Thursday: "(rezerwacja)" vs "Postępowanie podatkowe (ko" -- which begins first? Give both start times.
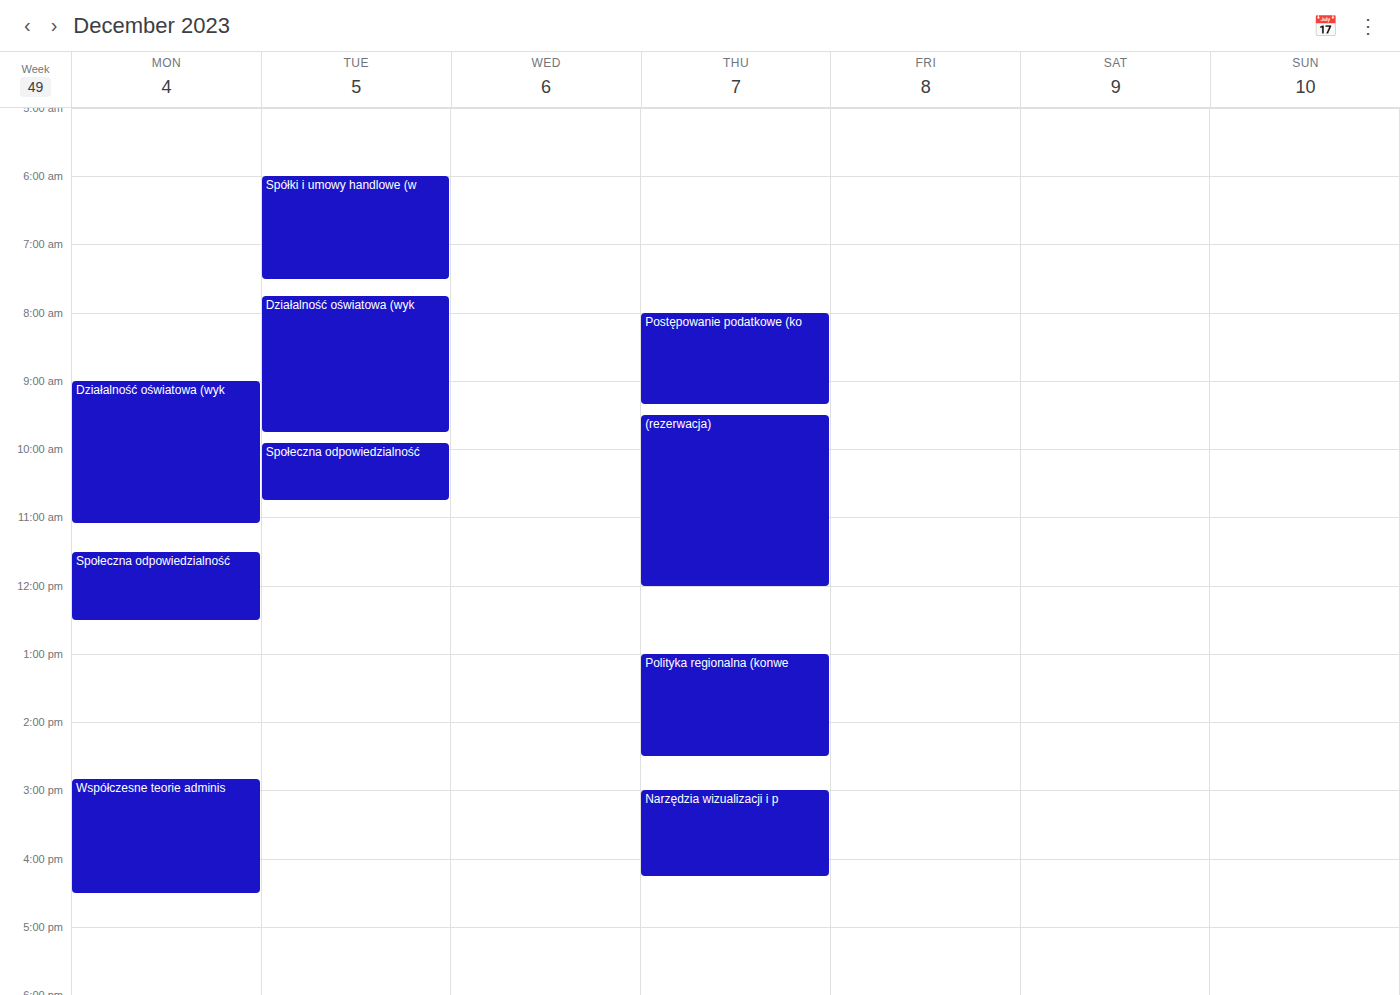
"Postępowanie podatkowe (ko" 8:00 AM; "(rezerwacja)" 9:30 AM.